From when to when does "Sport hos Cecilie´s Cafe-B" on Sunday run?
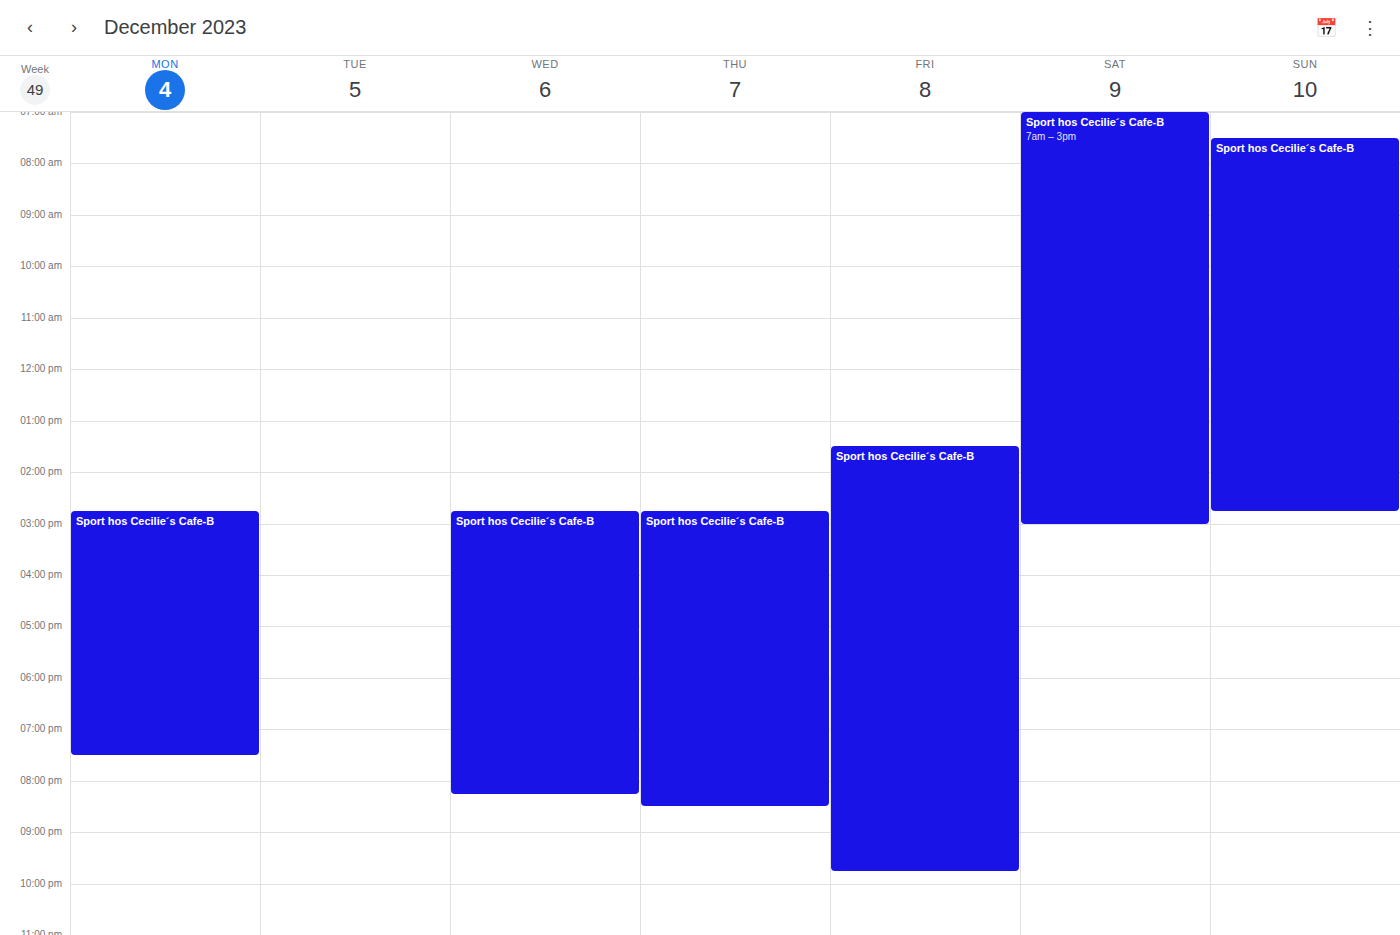
7:30 AM to 2:45 PM